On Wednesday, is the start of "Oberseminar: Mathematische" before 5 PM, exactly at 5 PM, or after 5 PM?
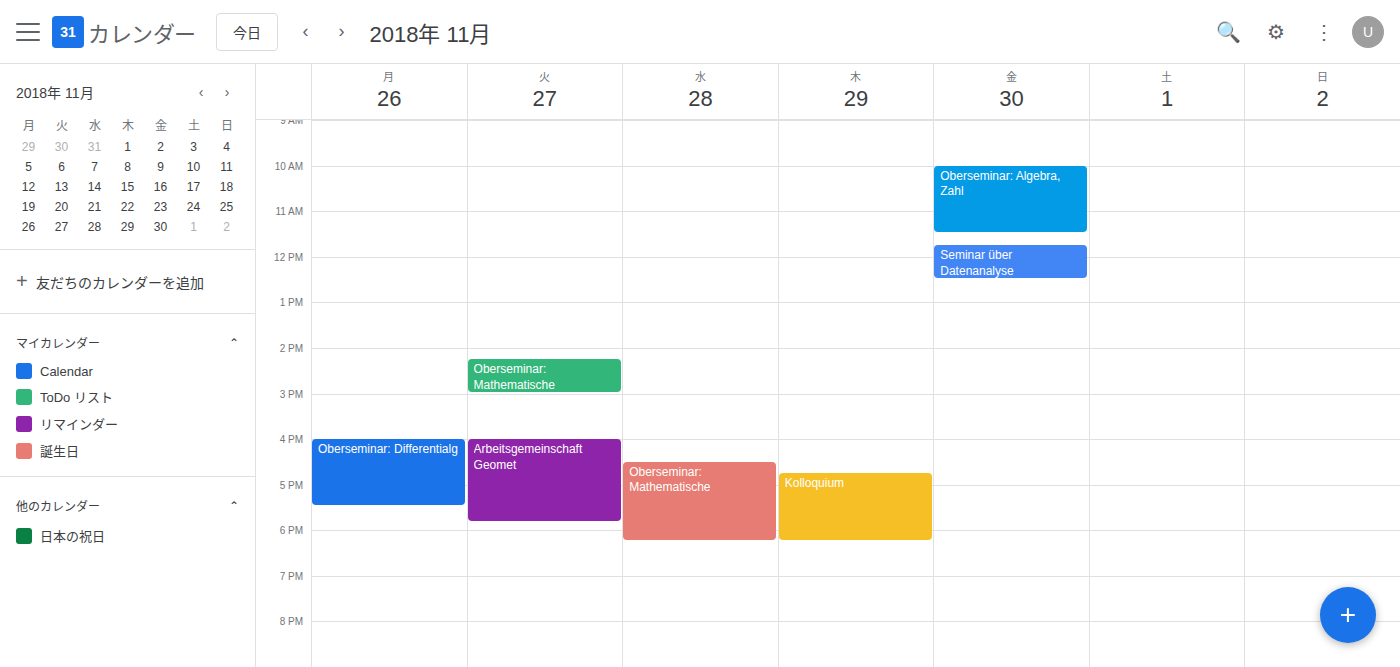
4:30 PM -- before 5 PM, 30 minutes above the 5 PM line.